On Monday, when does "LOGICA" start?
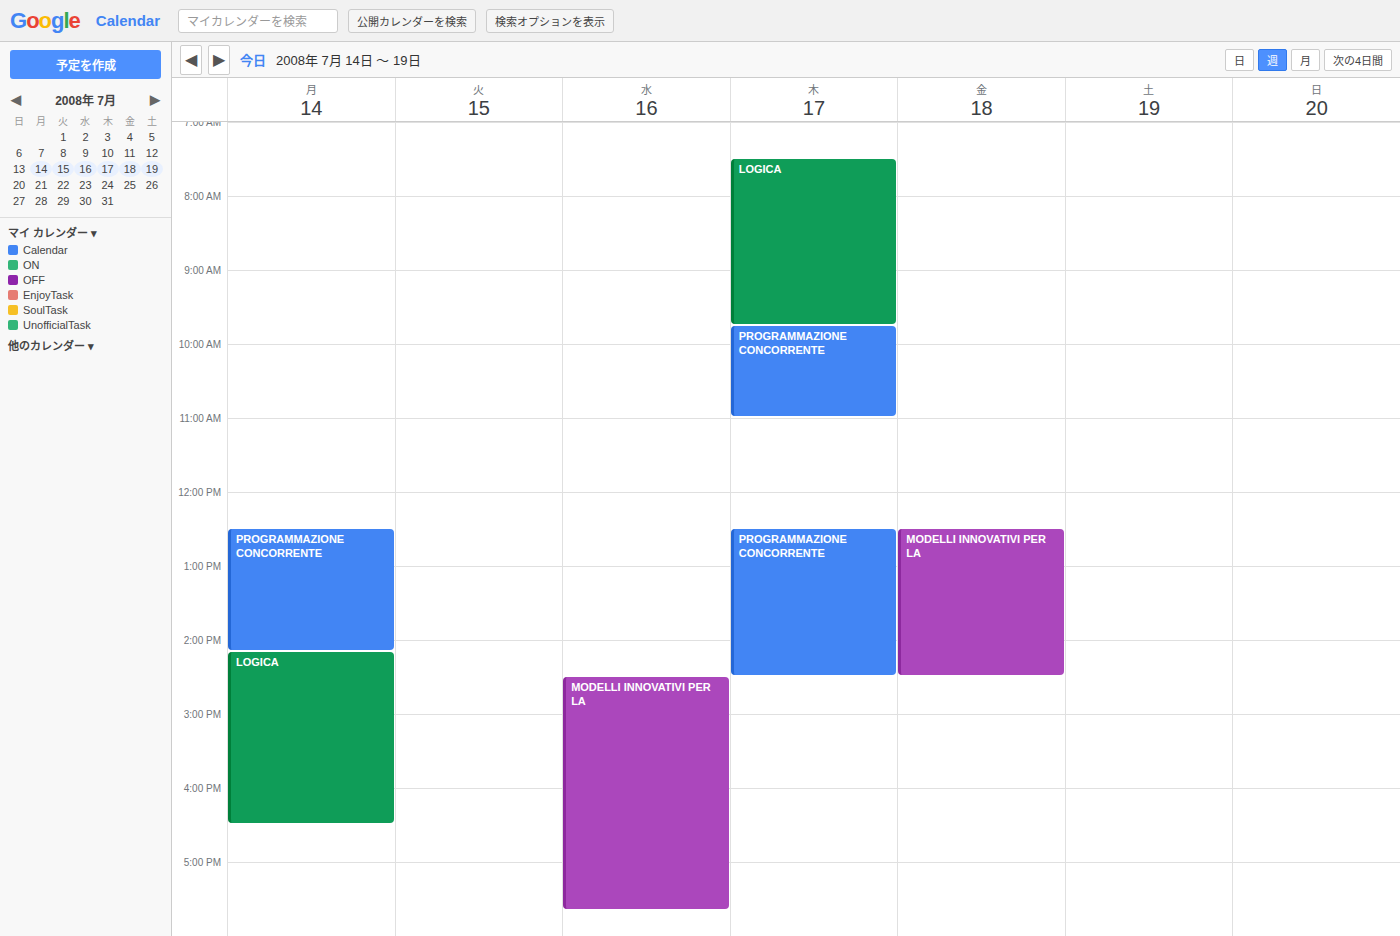
14:10